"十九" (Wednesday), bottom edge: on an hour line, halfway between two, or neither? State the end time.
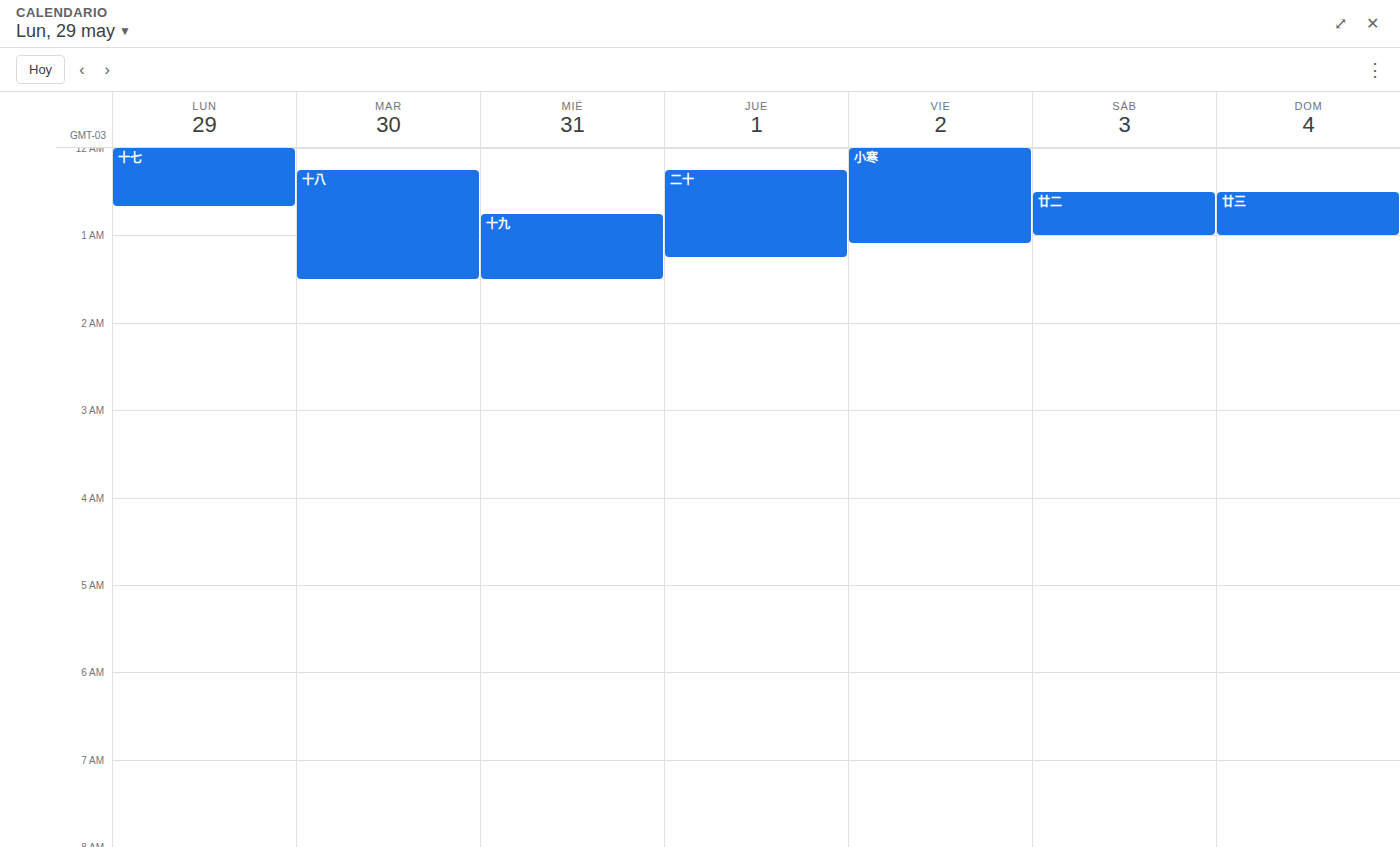
1:30 AM -- halfway between the 1 AM and 2 AM lines.